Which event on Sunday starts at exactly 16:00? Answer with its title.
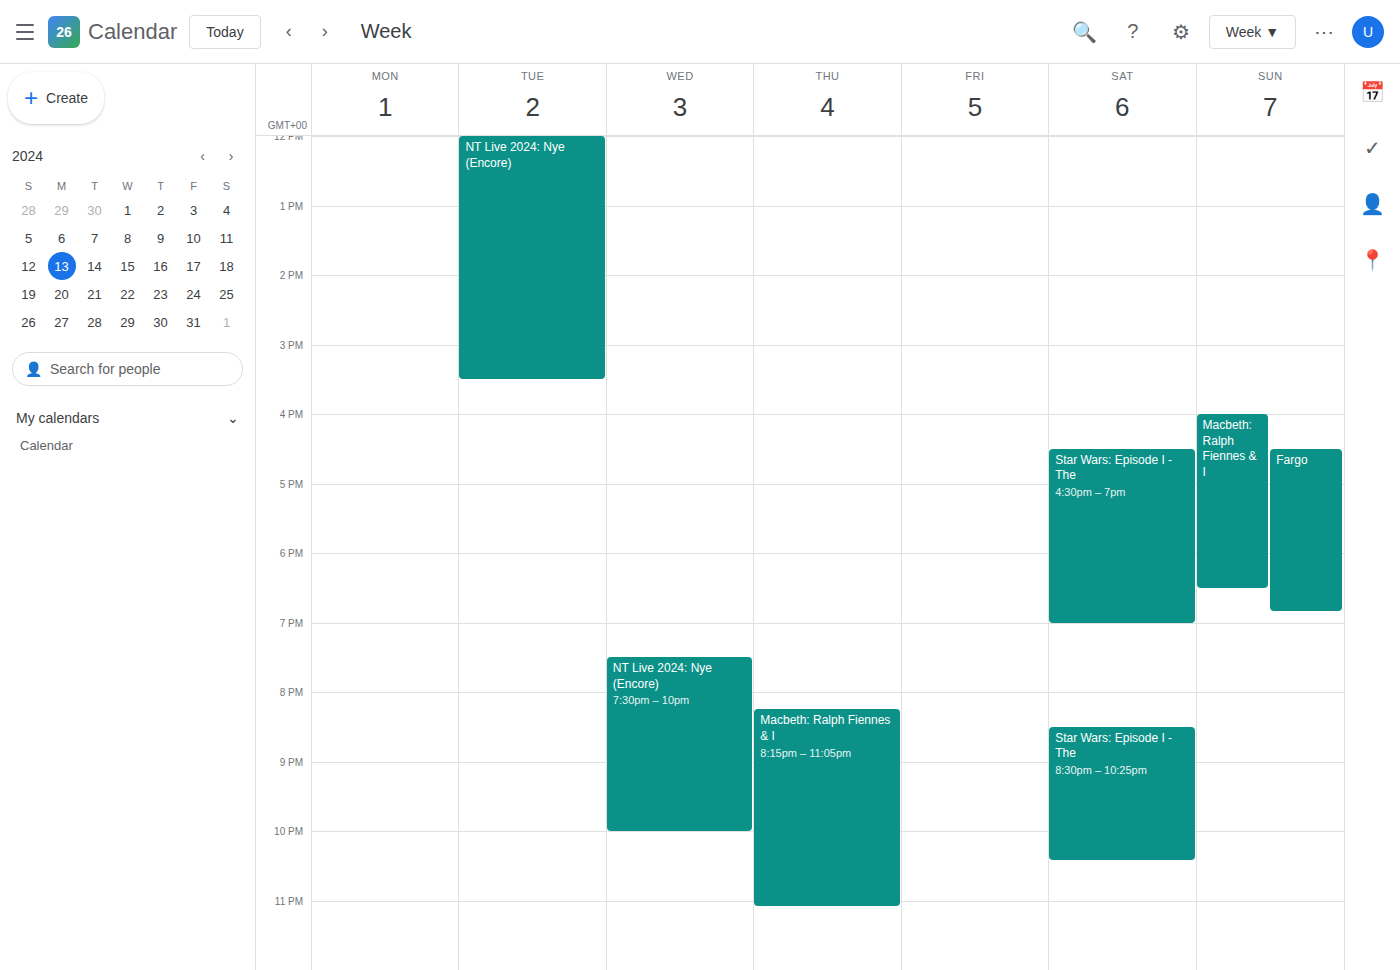
"Macbeth: Ralph Fiennes & I"